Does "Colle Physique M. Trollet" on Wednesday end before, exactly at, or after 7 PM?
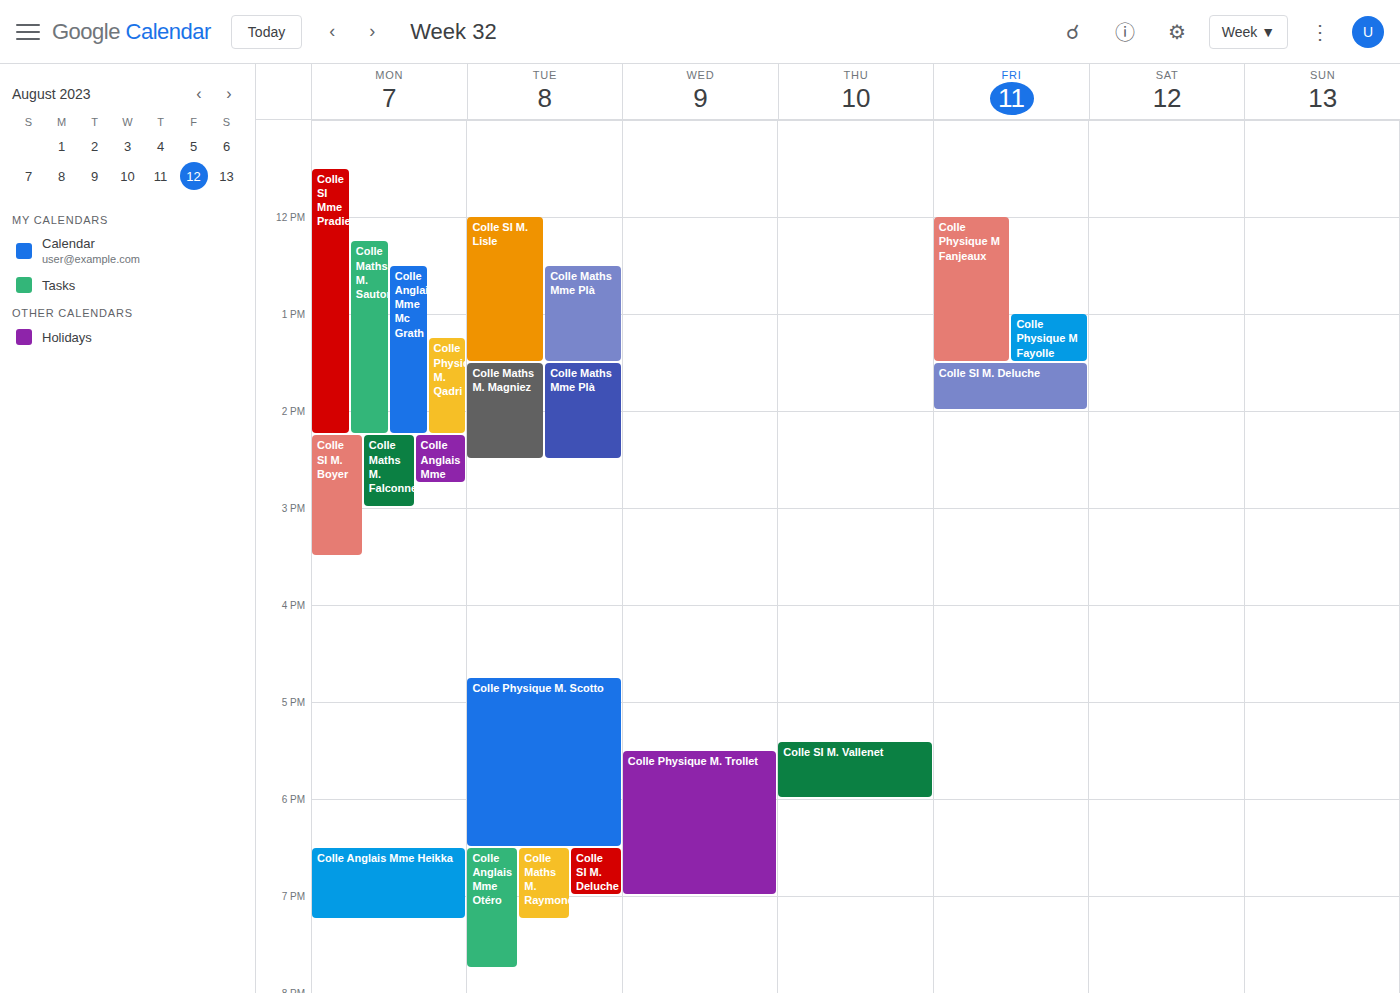
7:00 PM -- exactly at 7 PM, on the 7 PM line.